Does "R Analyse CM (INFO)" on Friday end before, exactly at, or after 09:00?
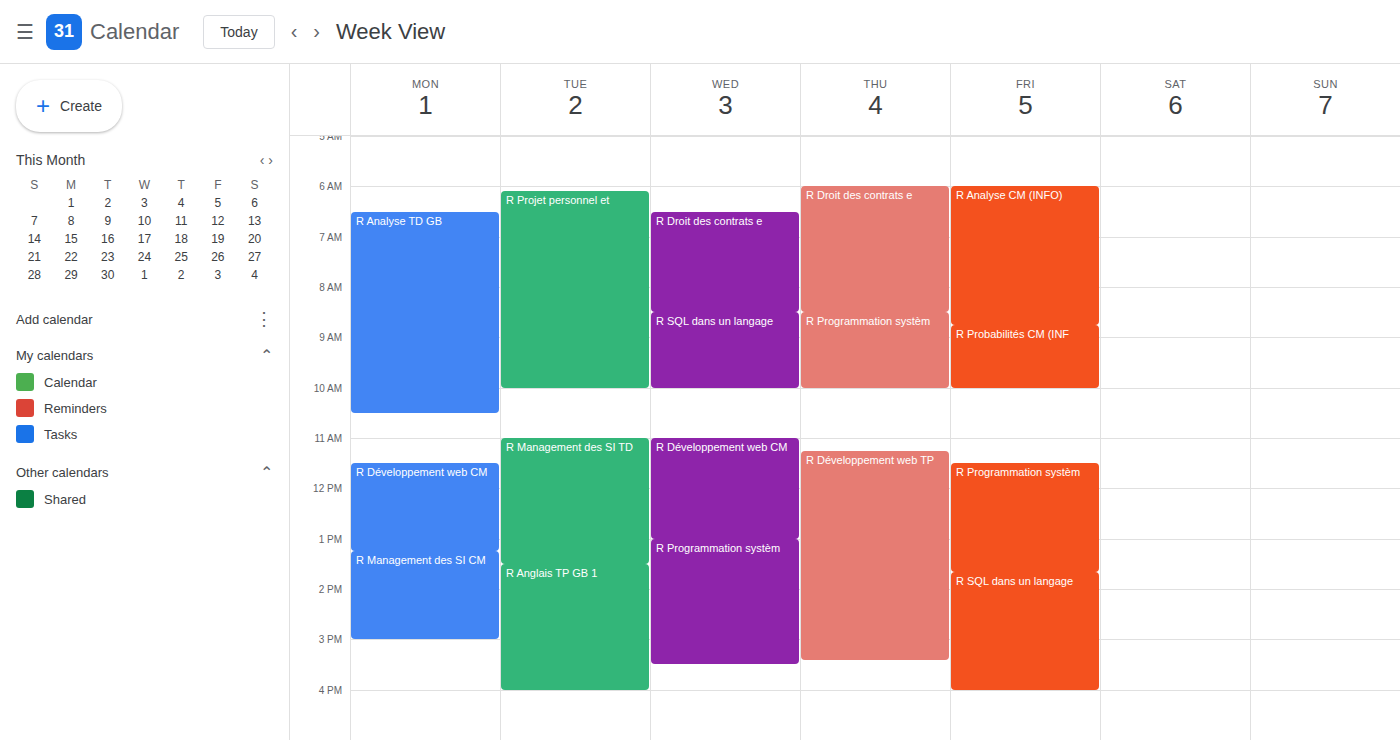
08:45 -- before 09:00, 15 minutes above the 09:00 line.